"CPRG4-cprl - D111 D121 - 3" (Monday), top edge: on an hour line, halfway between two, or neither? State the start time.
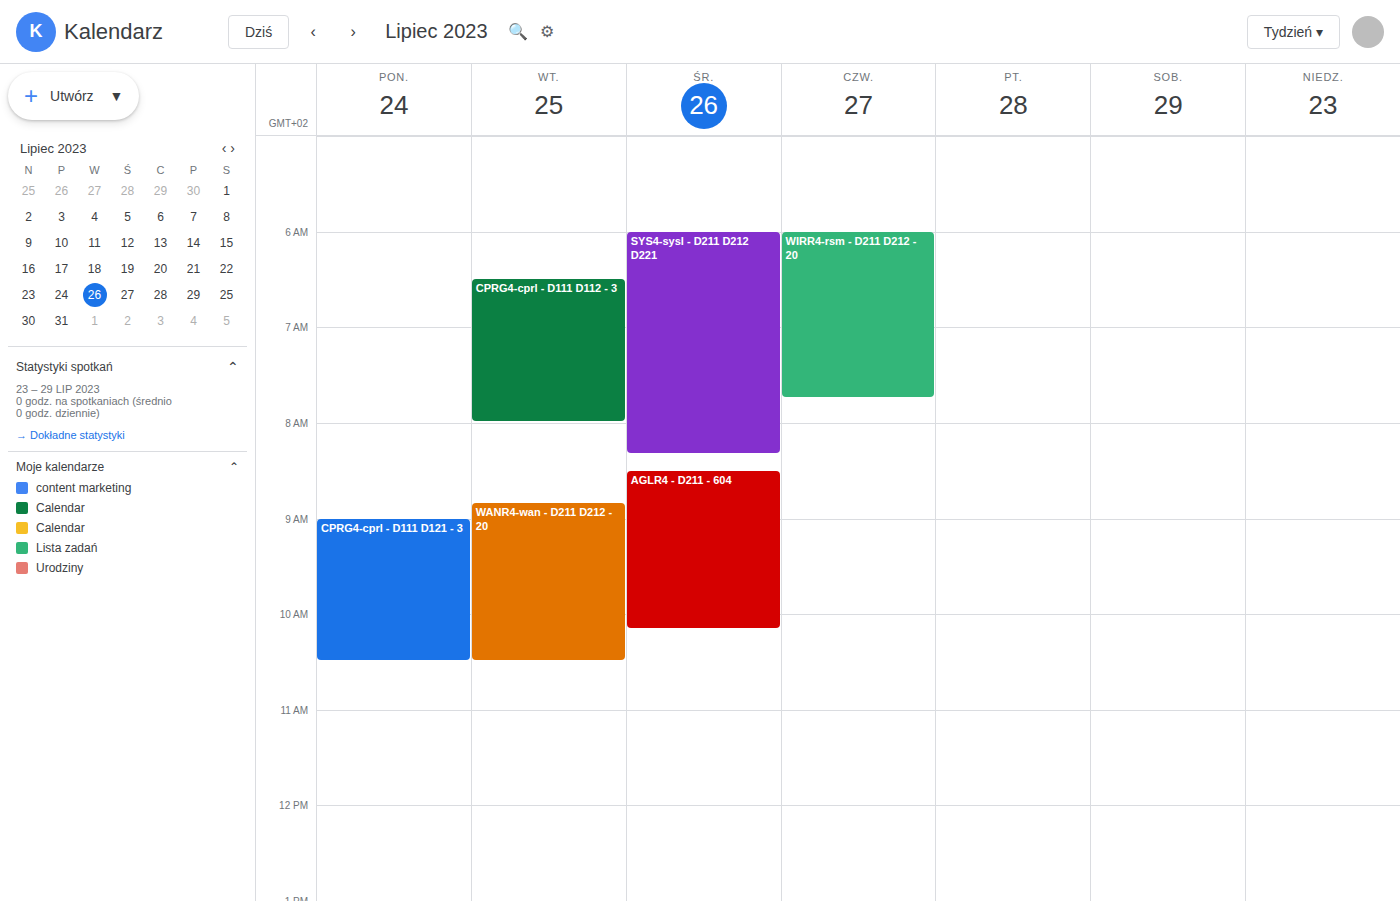
9:00 AM -- exactly on the 9 AM line.